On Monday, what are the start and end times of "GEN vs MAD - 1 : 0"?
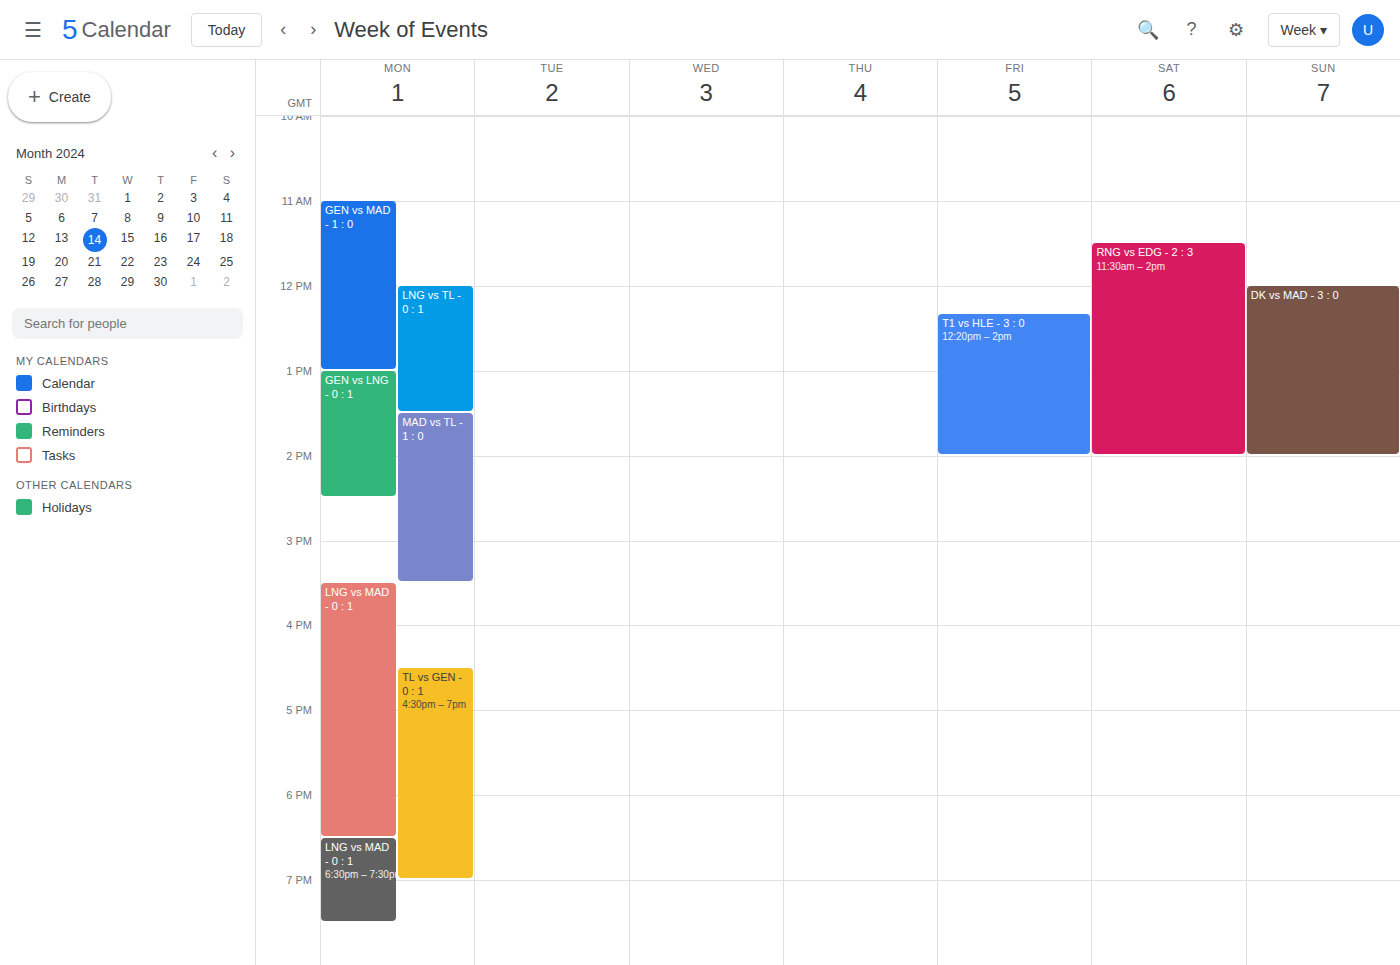
11:00 AM to 1:00 PM